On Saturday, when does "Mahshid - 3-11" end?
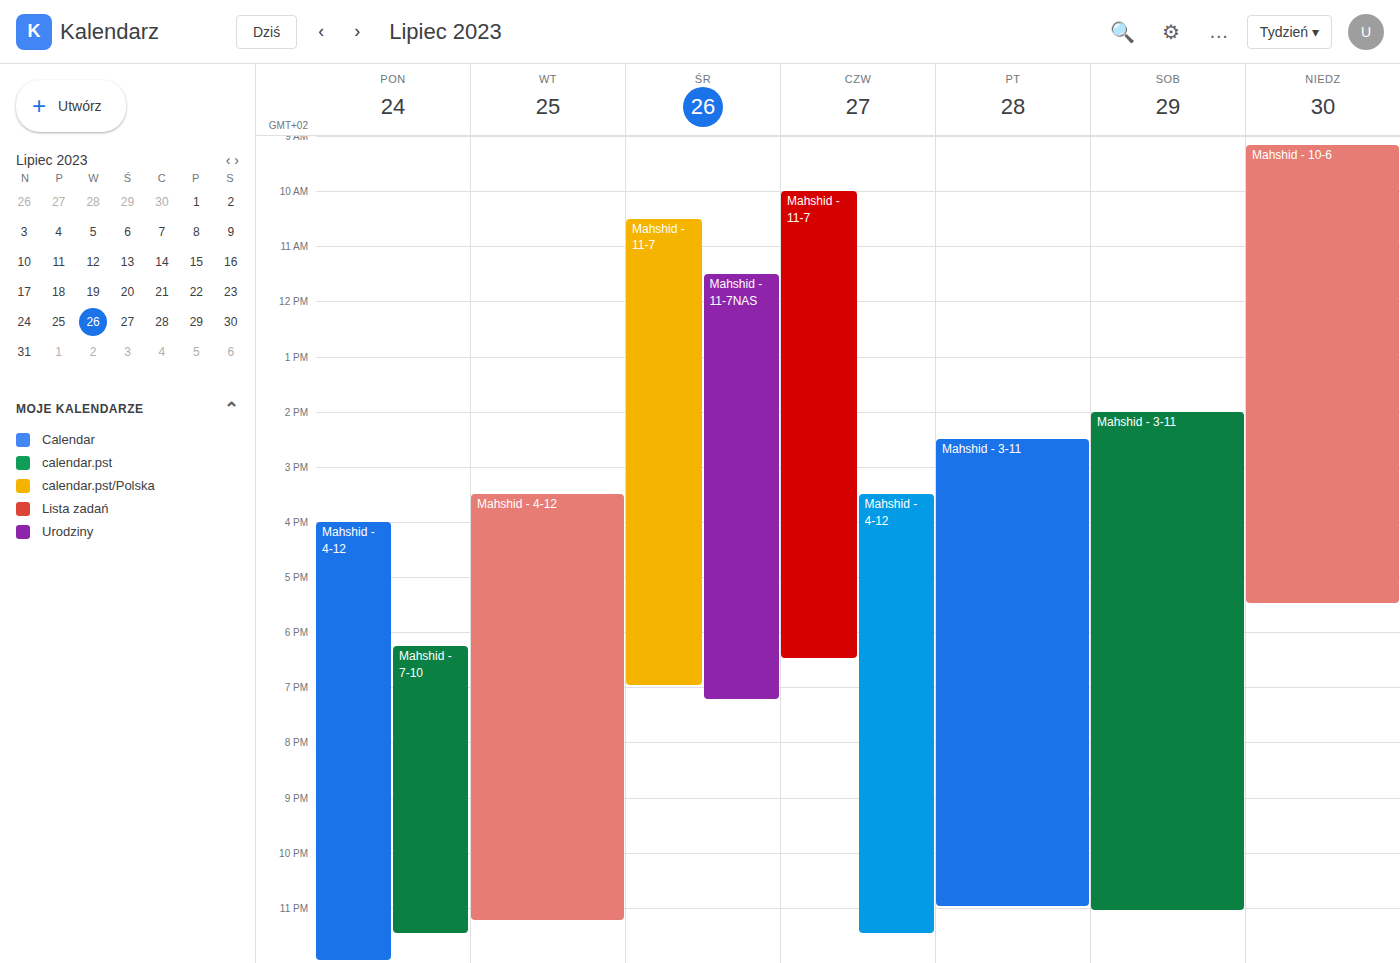
11:05 PM